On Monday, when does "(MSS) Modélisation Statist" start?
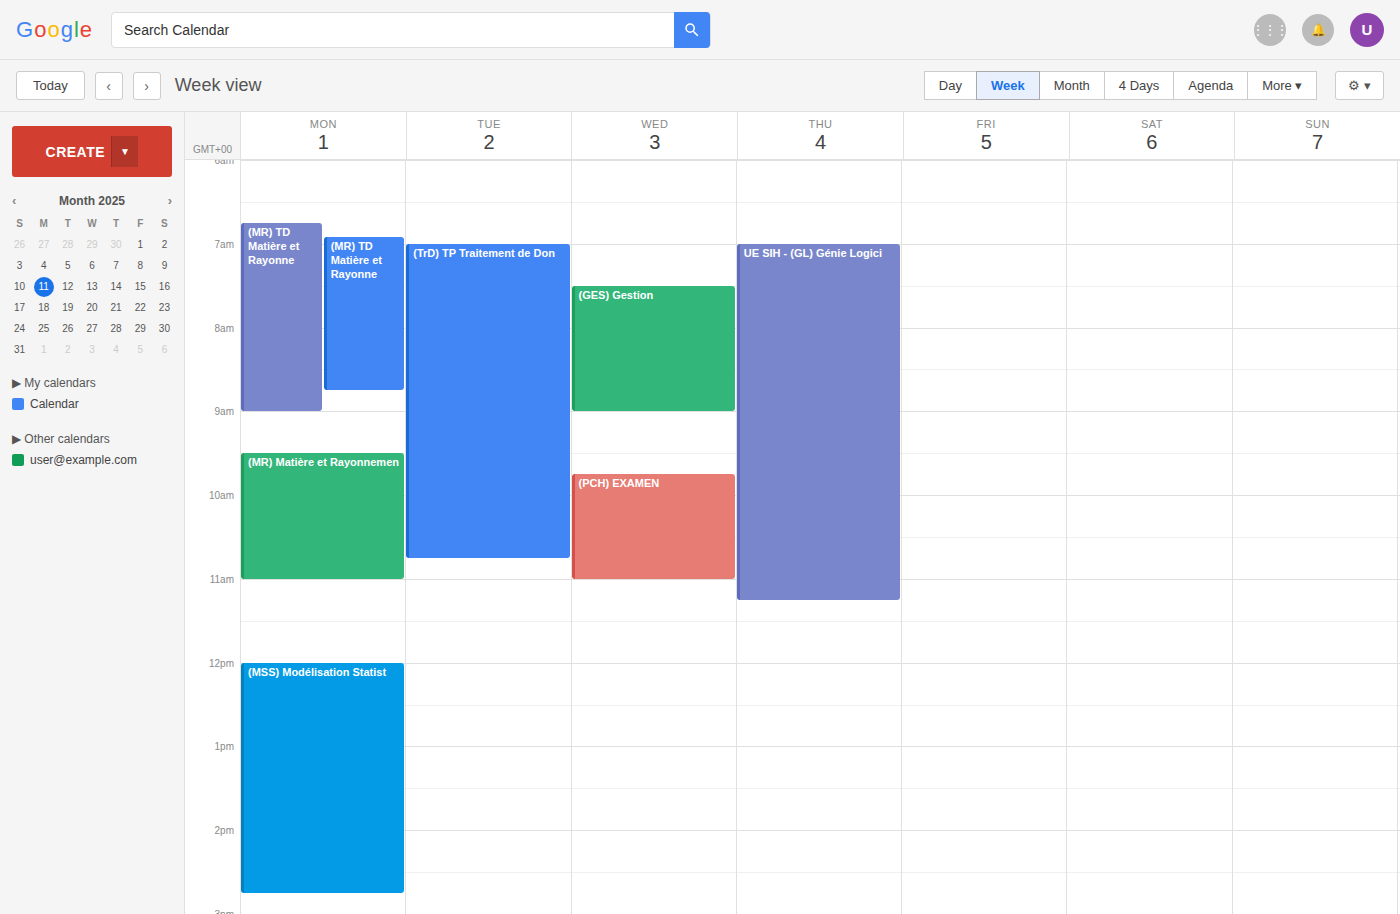
12:00